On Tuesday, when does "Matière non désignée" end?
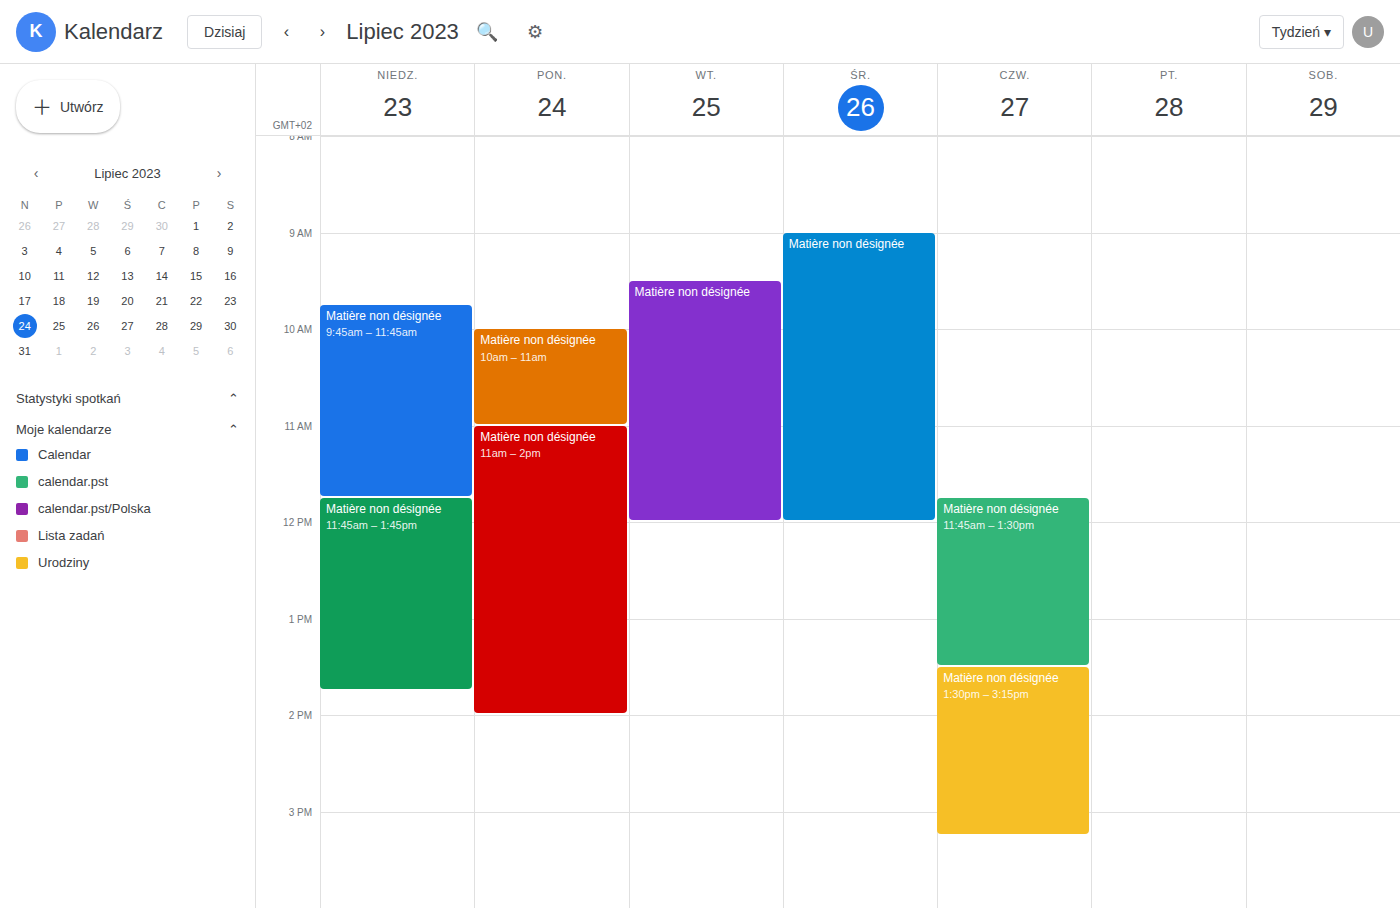
12:00 PM